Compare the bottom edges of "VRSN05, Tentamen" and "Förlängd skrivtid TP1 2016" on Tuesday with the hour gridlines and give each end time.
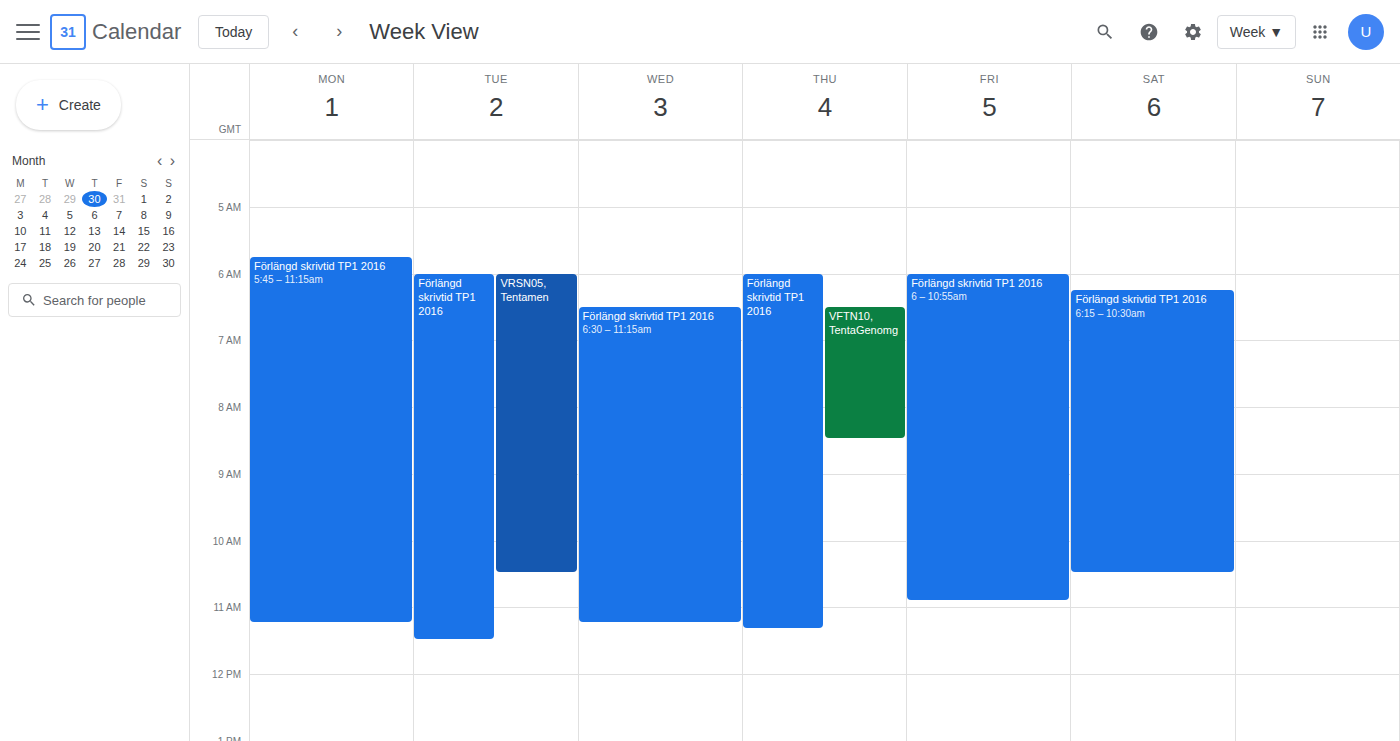
"VRSN05, Tentamen": 10:30, halfway between the 10:00 and 11:00 lines. "Förlängd skrivtid TP1 2016": 11:30, halfway between the 11:00 and 12:00 lines.